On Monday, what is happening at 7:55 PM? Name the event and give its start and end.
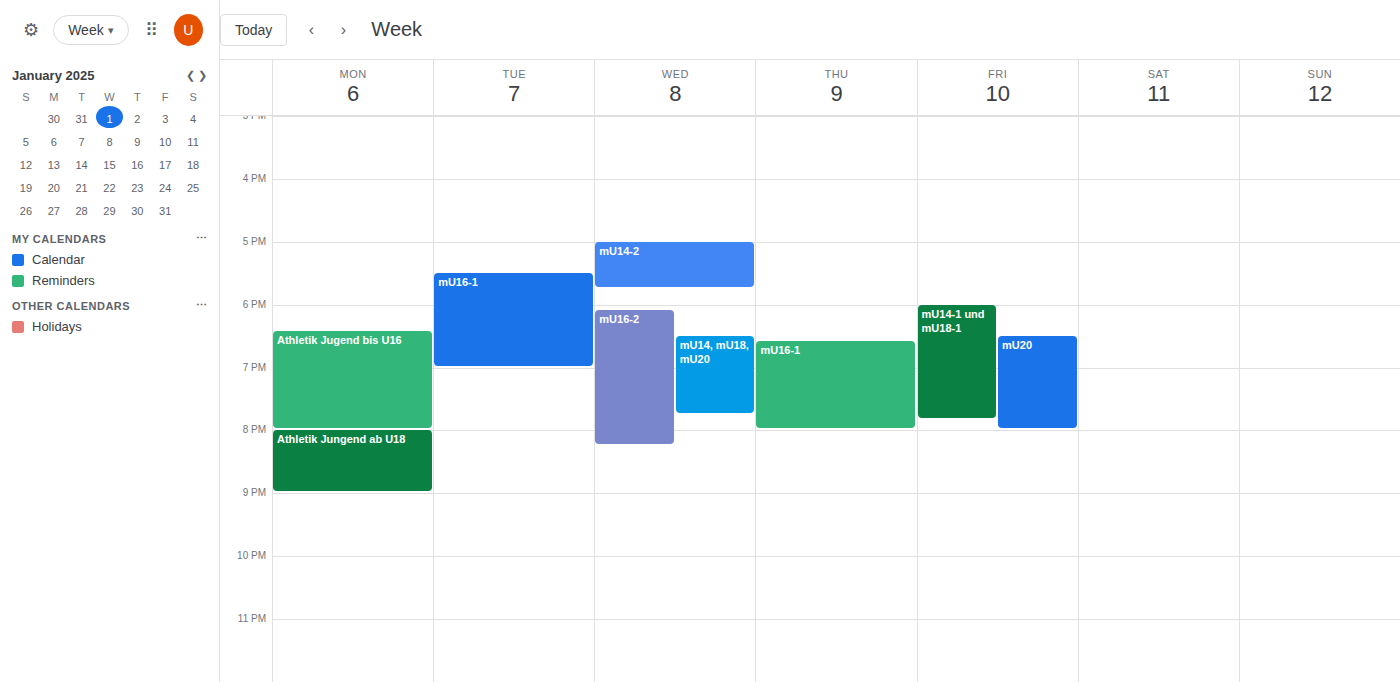
"Athletik Jugend bis U16", 6:25 PM to 8:00 PM